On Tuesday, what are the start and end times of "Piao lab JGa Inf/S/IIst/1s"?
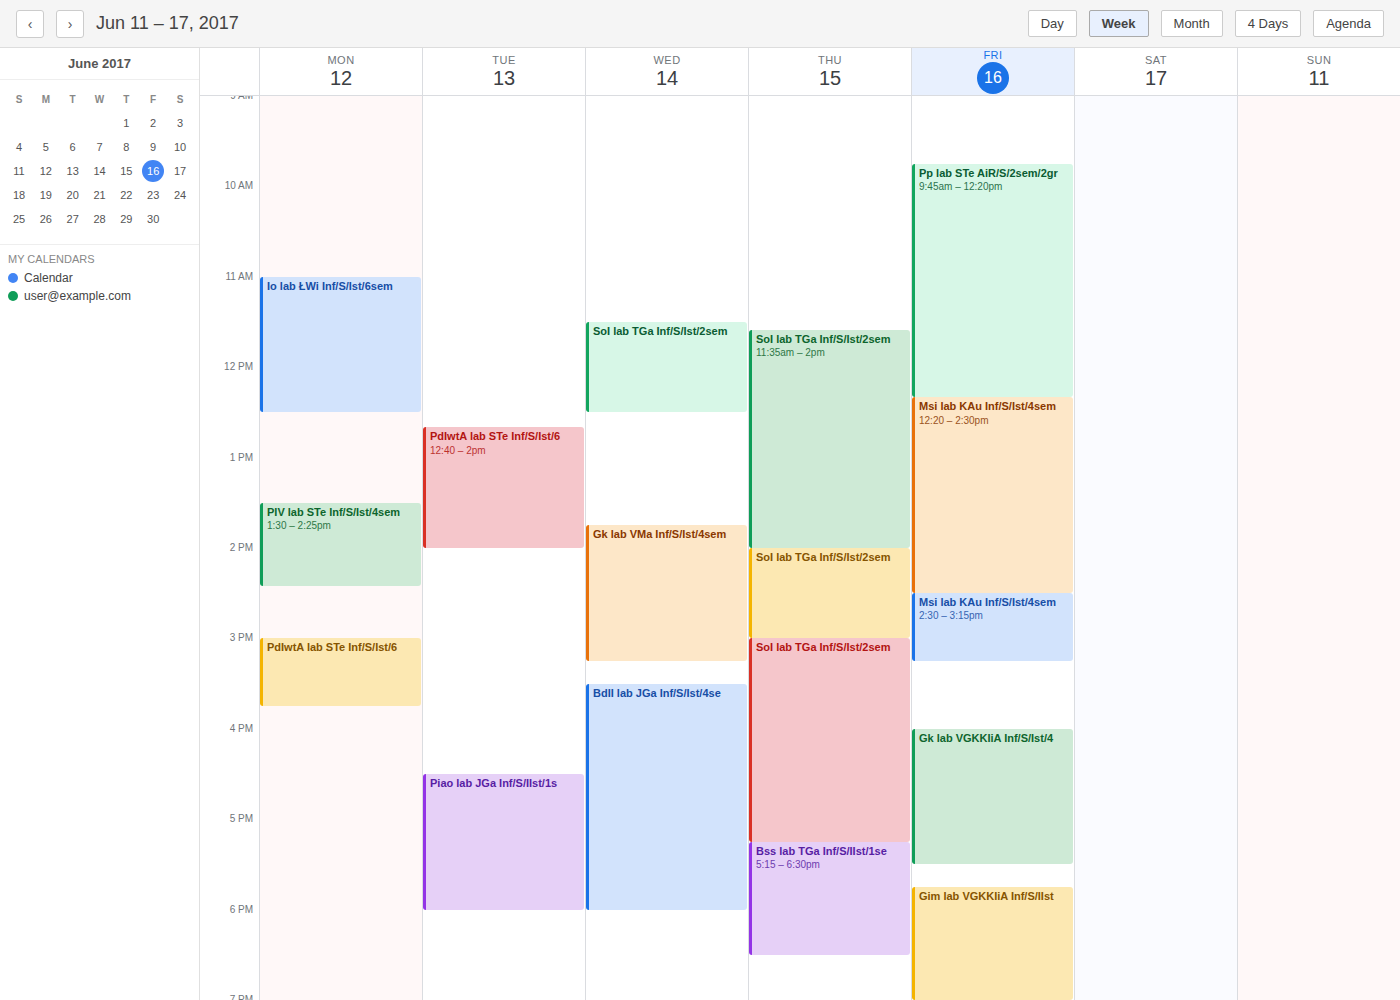
4:30 PM to 6:00 PM